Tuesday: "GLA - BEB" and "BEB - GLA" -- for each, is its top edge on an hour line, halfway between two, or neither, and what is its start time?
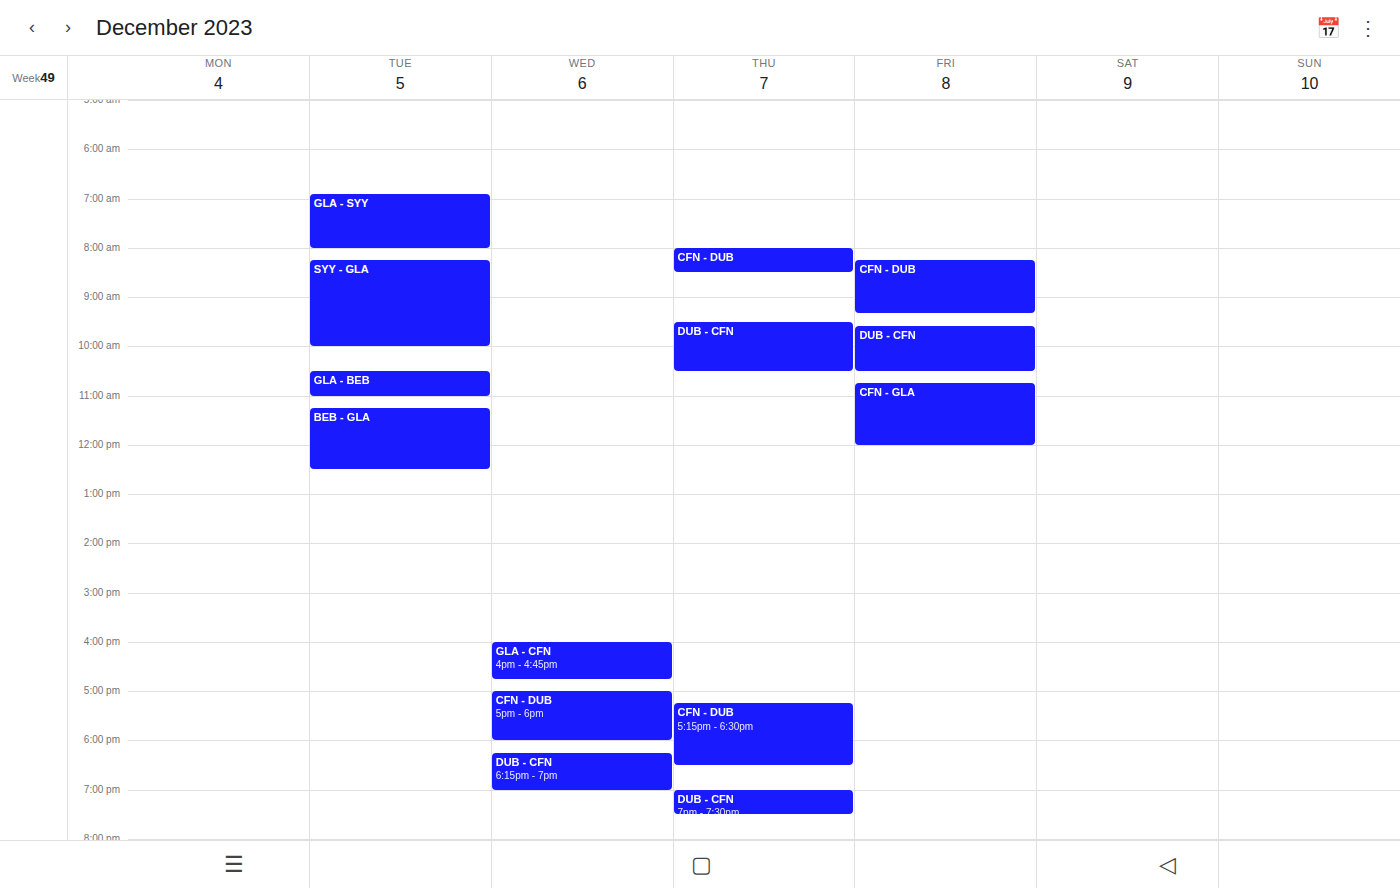
"GLA - BEB": 10:30 AM, halfway between the 10 AM and 11 AM lines. "BEB - GLA": 11:15 AM, neither: a quarter of the way from the 11 AM line to the 12 PM line.